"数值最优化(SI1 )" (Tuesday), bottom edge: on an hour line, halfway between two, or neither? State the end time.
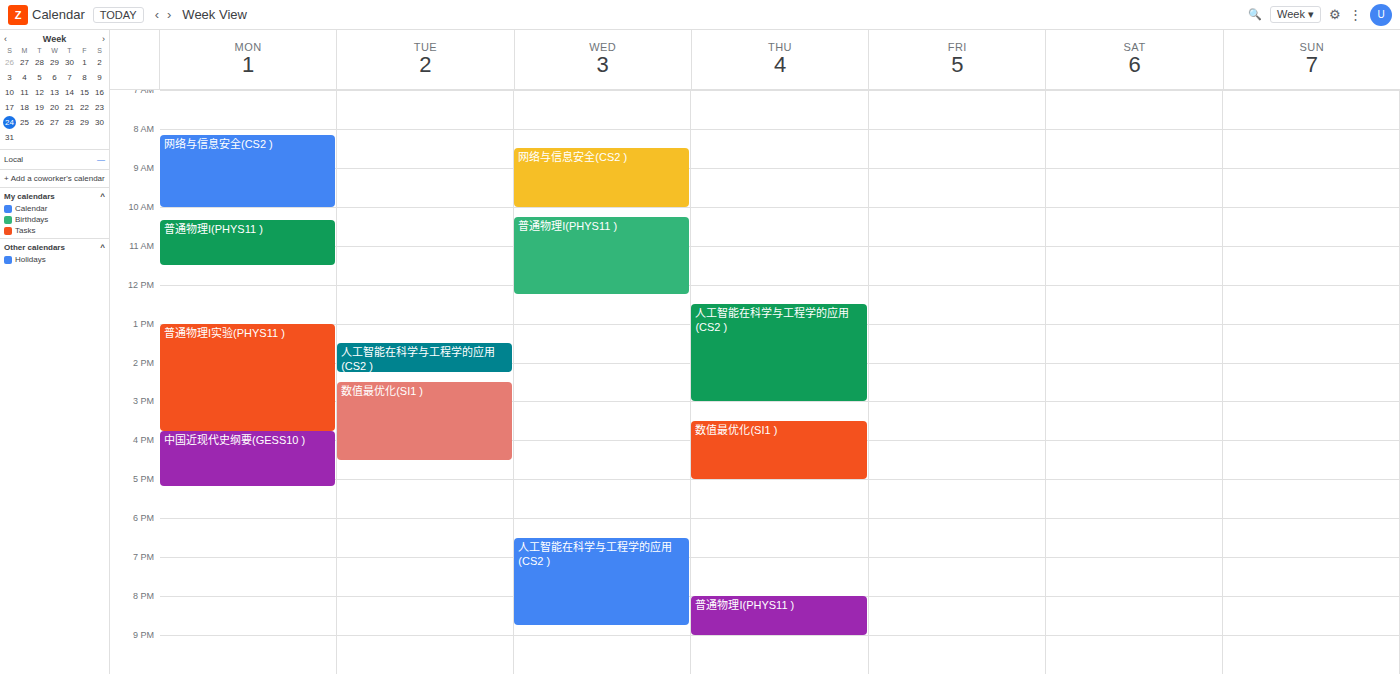
4:30 PM -- halfway between the 4 PM and 5 PM lines.